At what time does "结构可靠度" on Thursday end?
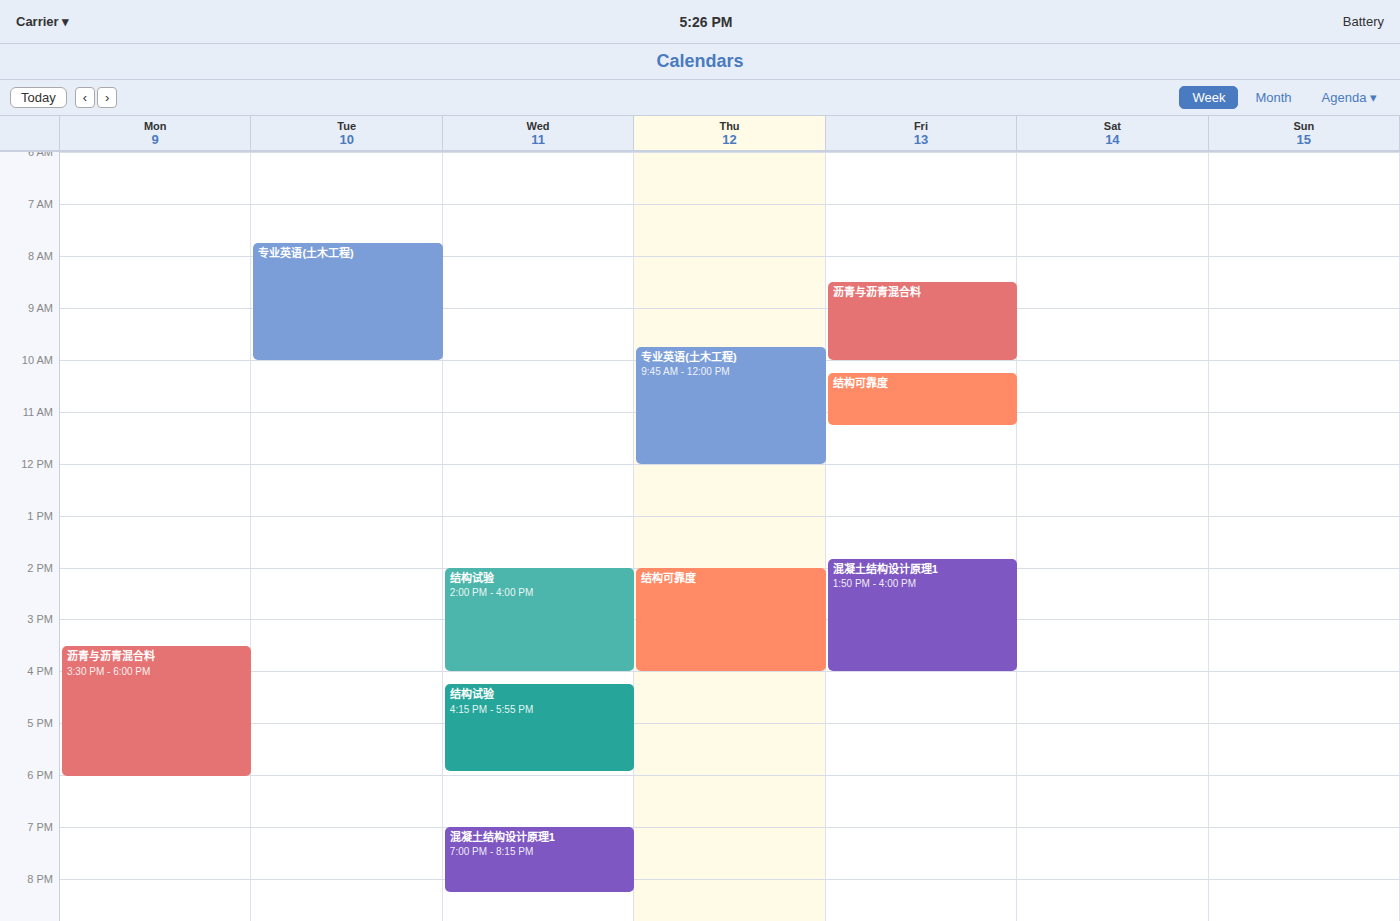
4:00 PM